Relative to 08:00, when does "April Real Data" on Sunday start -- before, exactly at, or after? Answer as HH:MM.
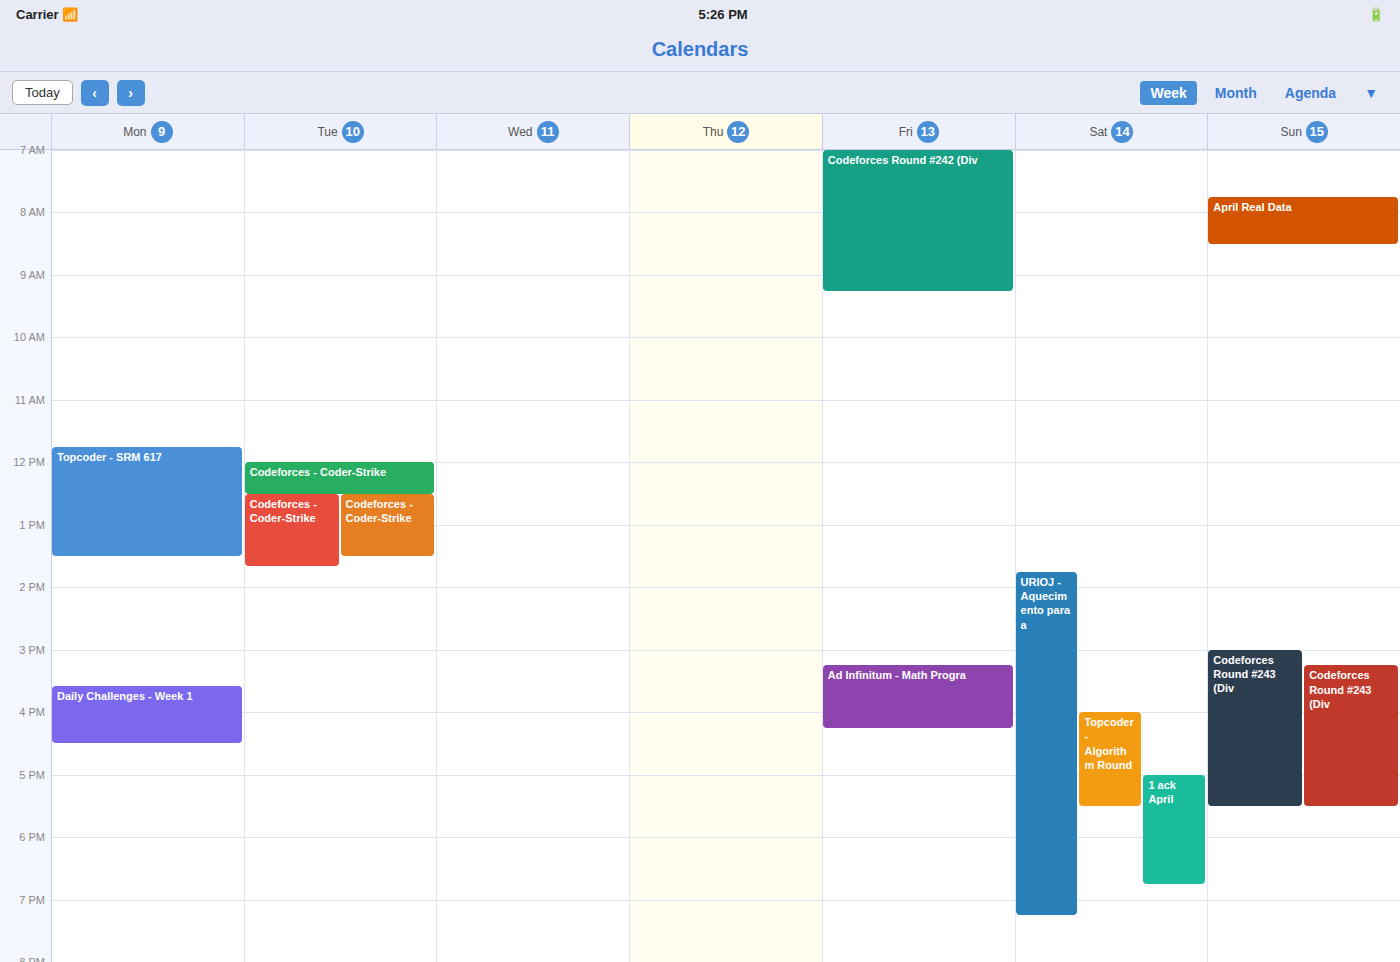
07:45 -- before 08:00, 15 minutes above the 08:00 line.